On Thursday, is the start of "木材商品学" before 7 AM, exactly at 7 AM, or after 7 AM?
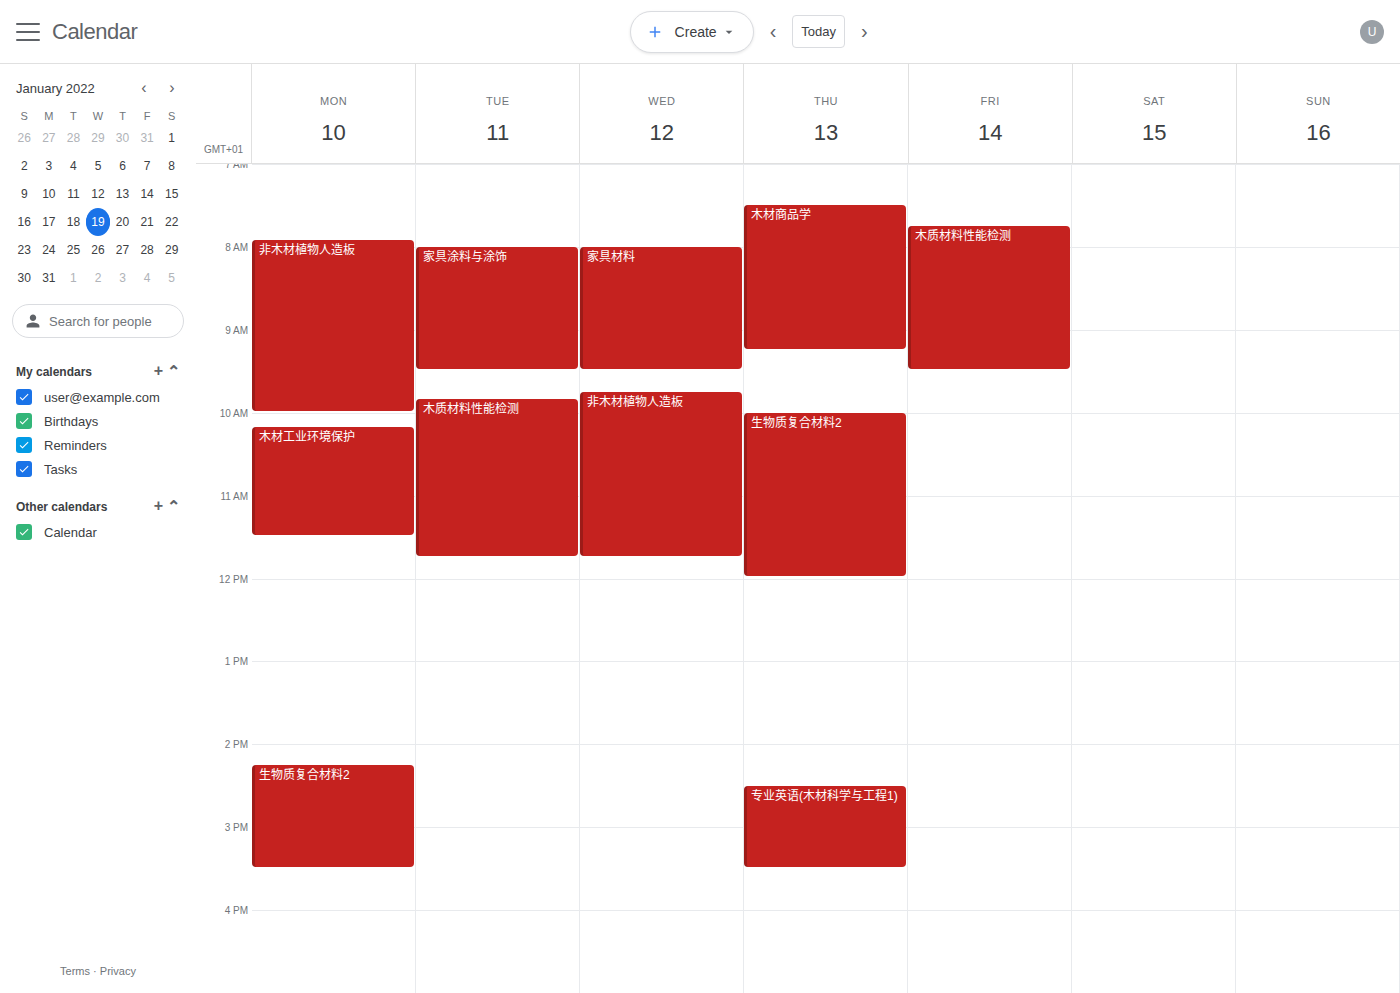
7:30 AM -- after 7 AM, 30 minutes below the 7 AM line.